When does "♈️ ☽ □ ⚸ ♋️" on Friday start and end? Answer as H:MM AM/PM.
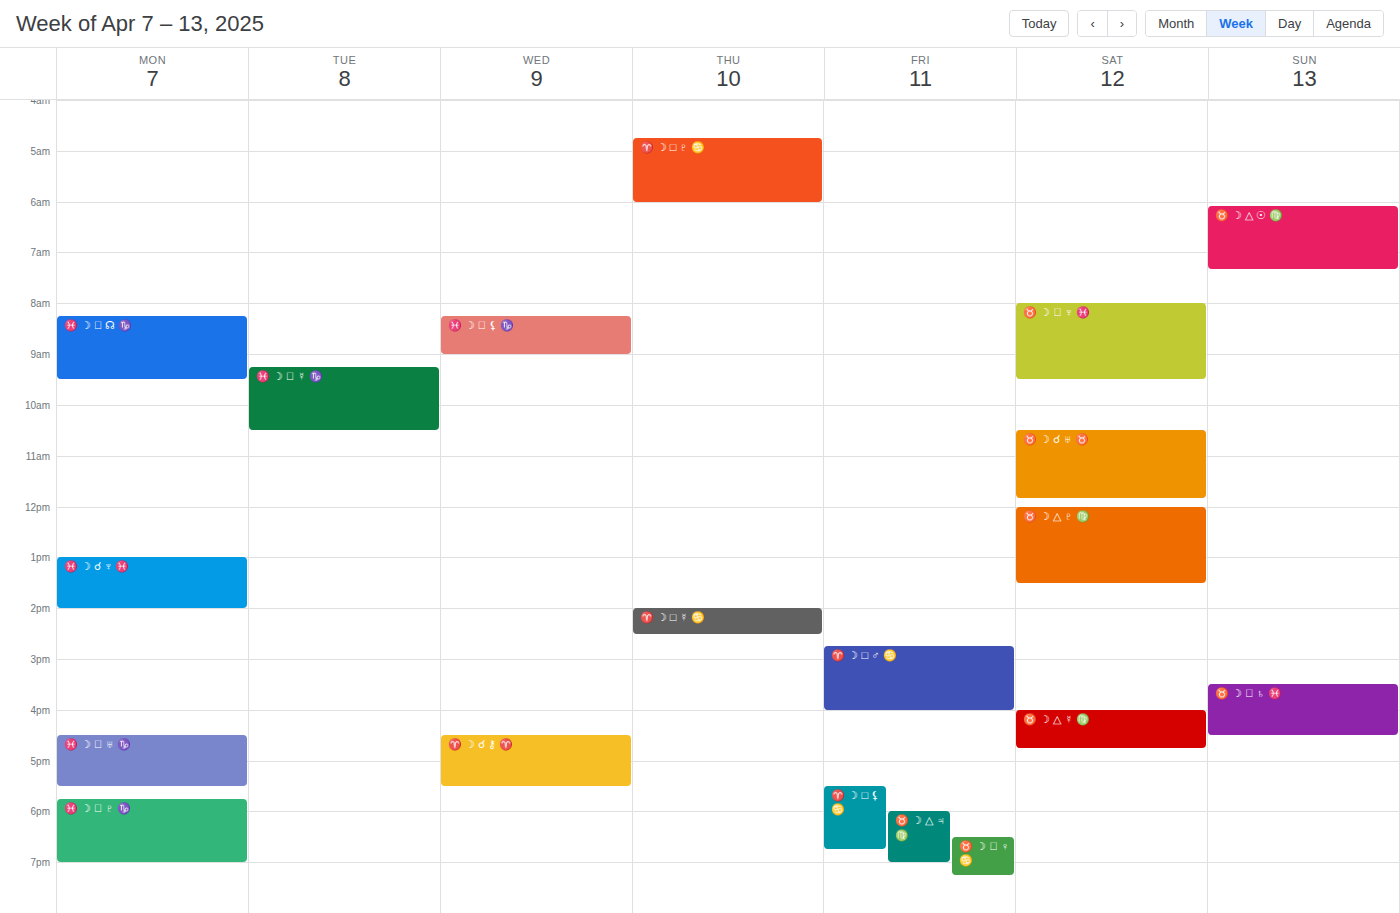
5:30 PM to 6:45 PM